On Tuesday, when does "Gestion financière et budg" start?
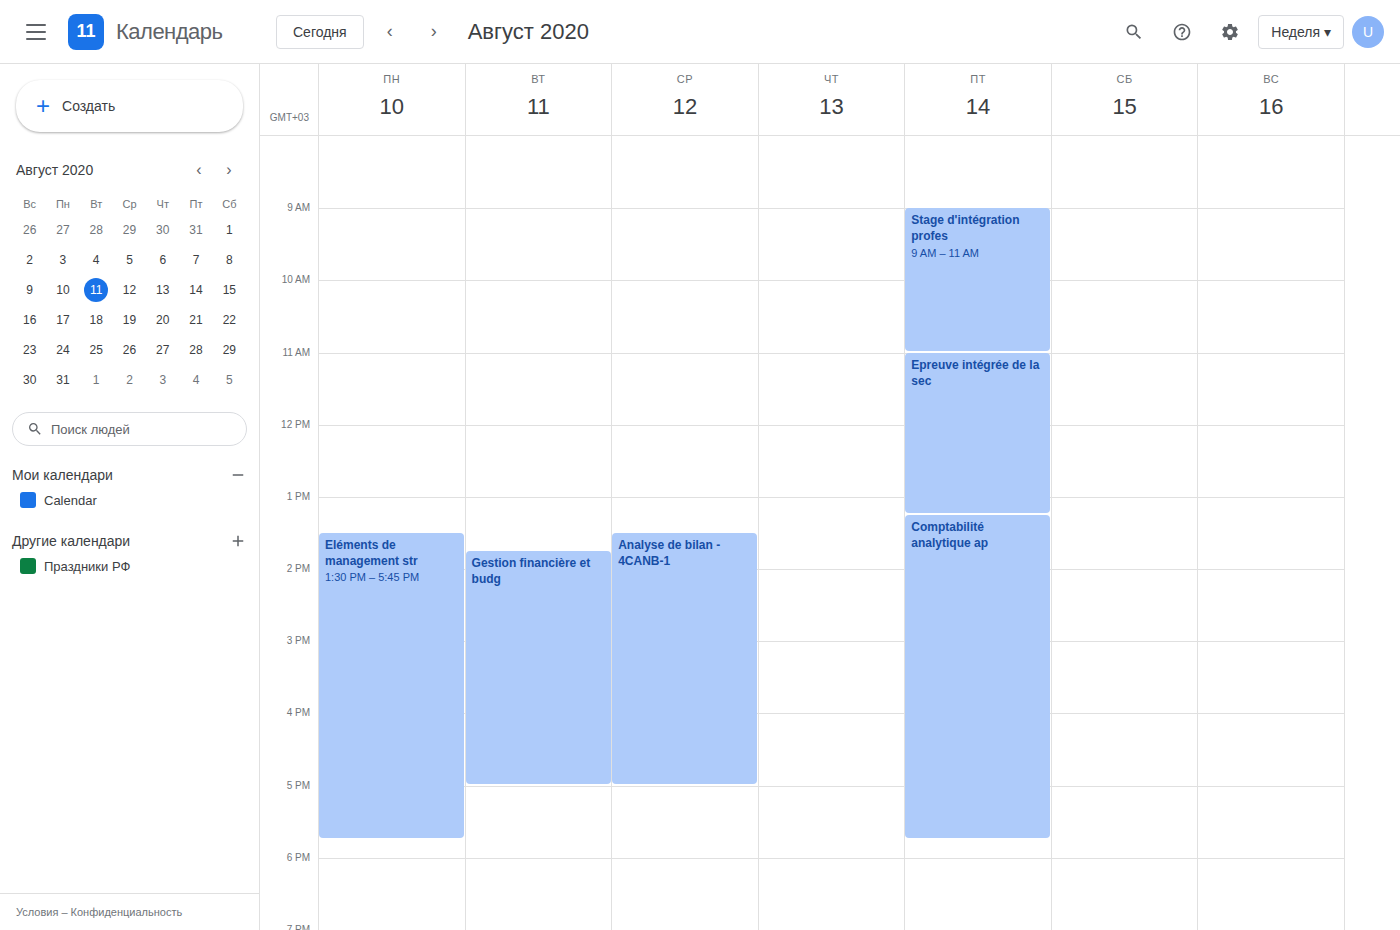
1:45 PM